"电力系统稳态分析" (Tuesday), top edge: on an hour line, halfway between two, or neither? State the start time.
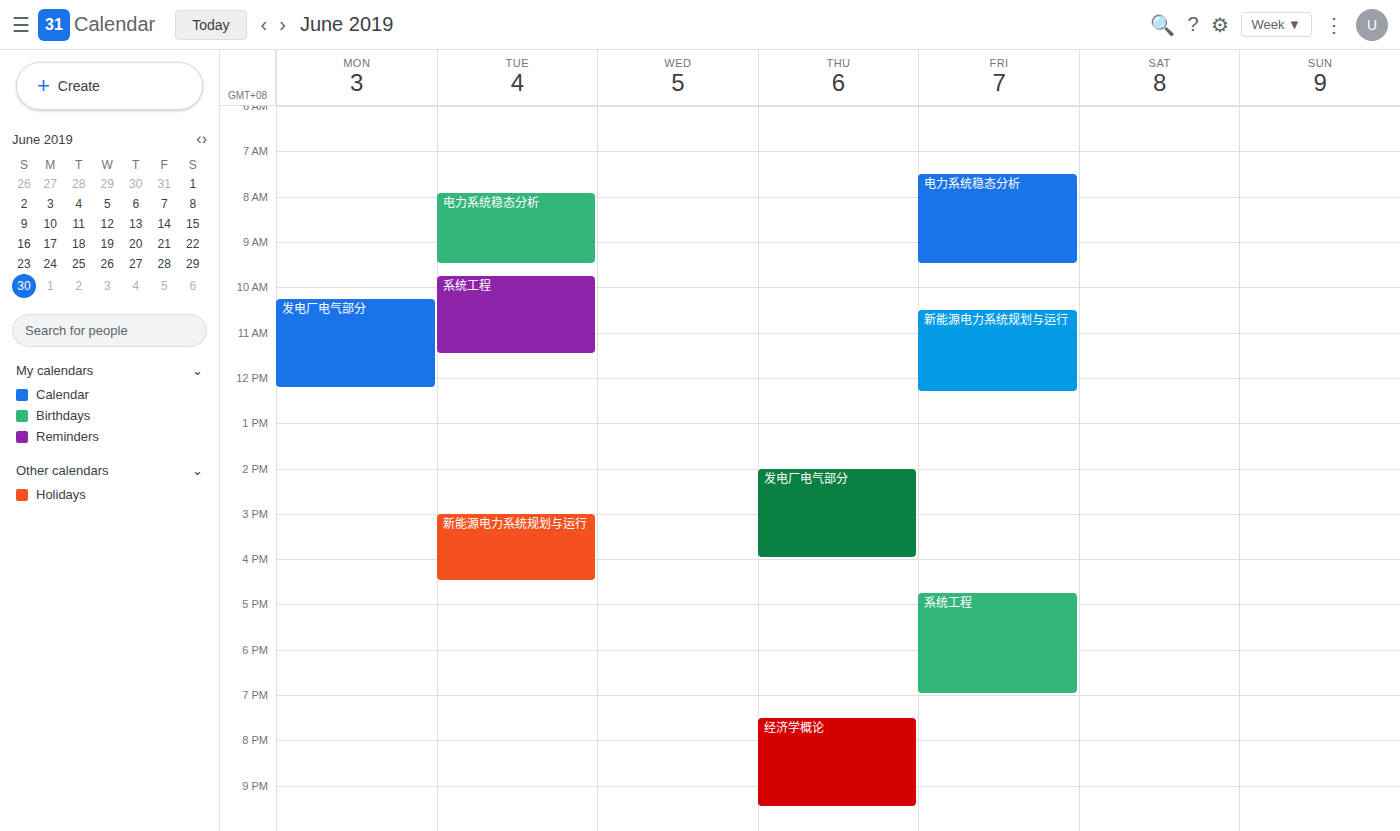
7:55 AM -- neither: 55 minutes below the 7 AM line and 5 minutes above the 8 AM line.